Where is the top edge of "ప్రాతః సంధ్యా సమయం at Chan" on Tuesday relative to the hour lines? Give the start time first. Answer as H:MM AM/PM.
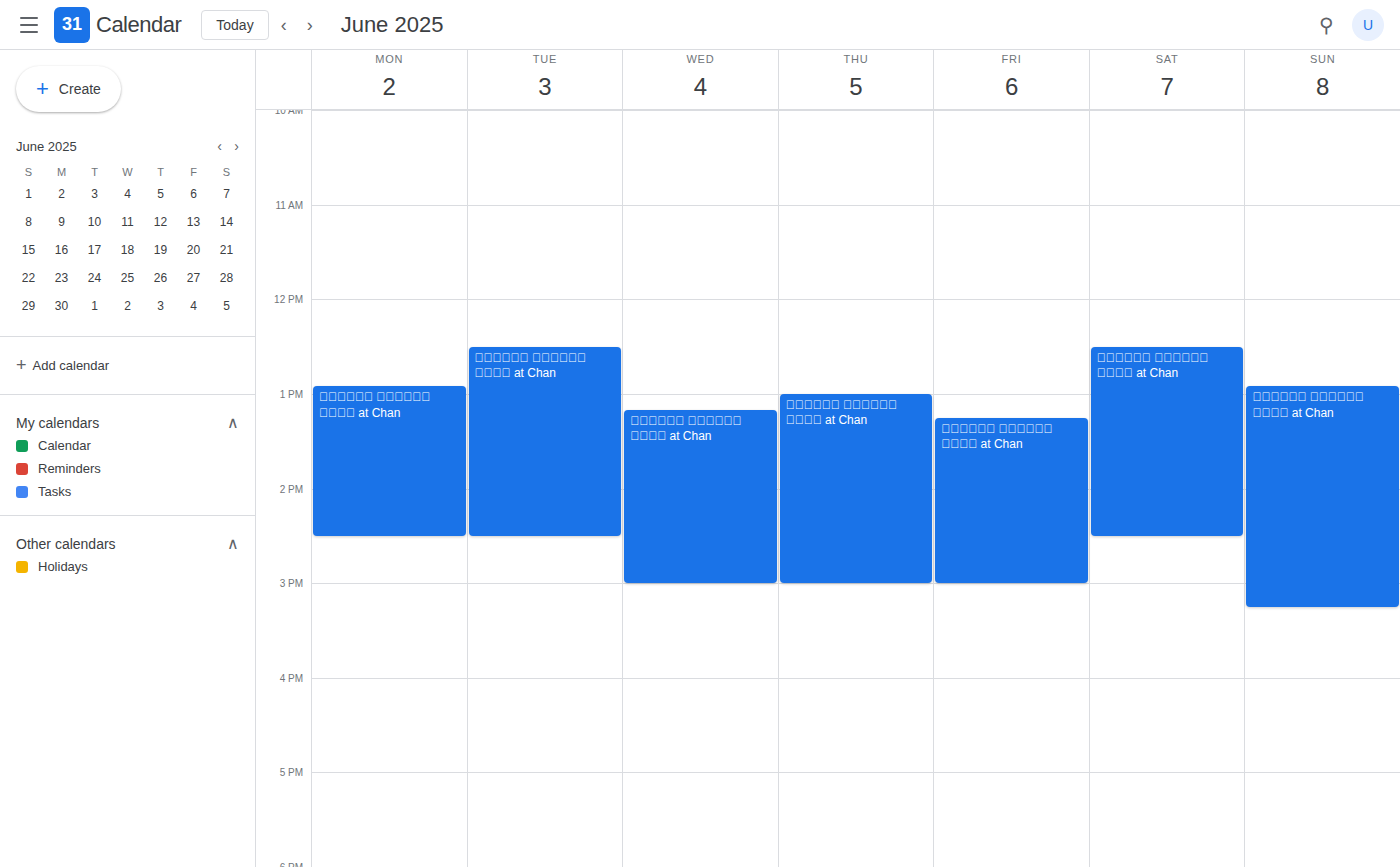
12:30 PM -- halfway between the 12 PM and 1 PM lines.